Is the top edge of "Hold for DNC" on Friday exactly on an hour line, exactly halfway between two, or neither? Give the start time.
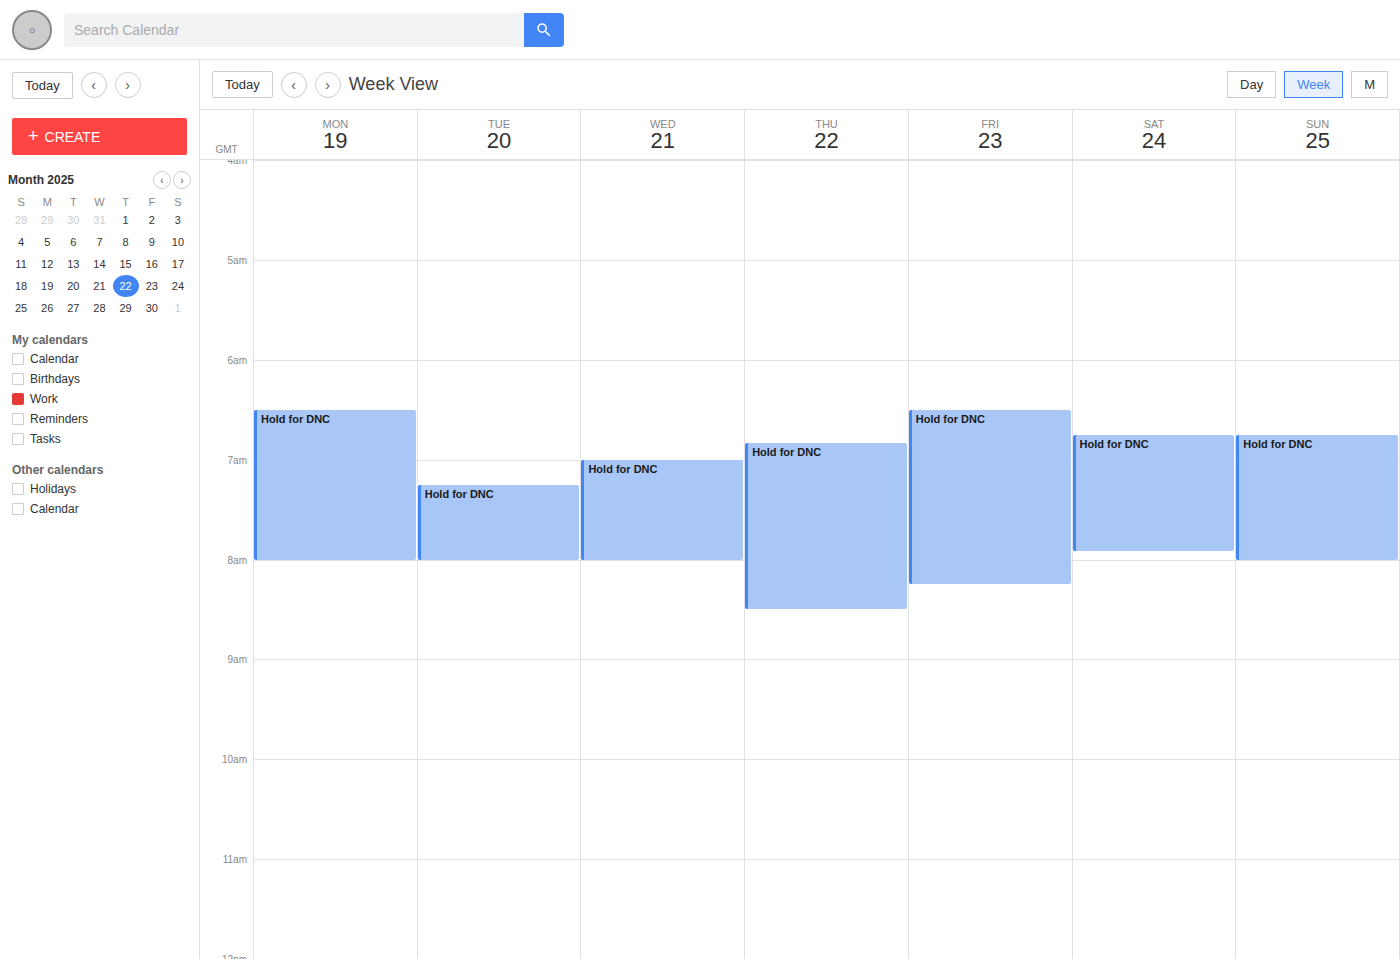
6:30 AM -- halfway between the 6 AM and 7 AM lines.